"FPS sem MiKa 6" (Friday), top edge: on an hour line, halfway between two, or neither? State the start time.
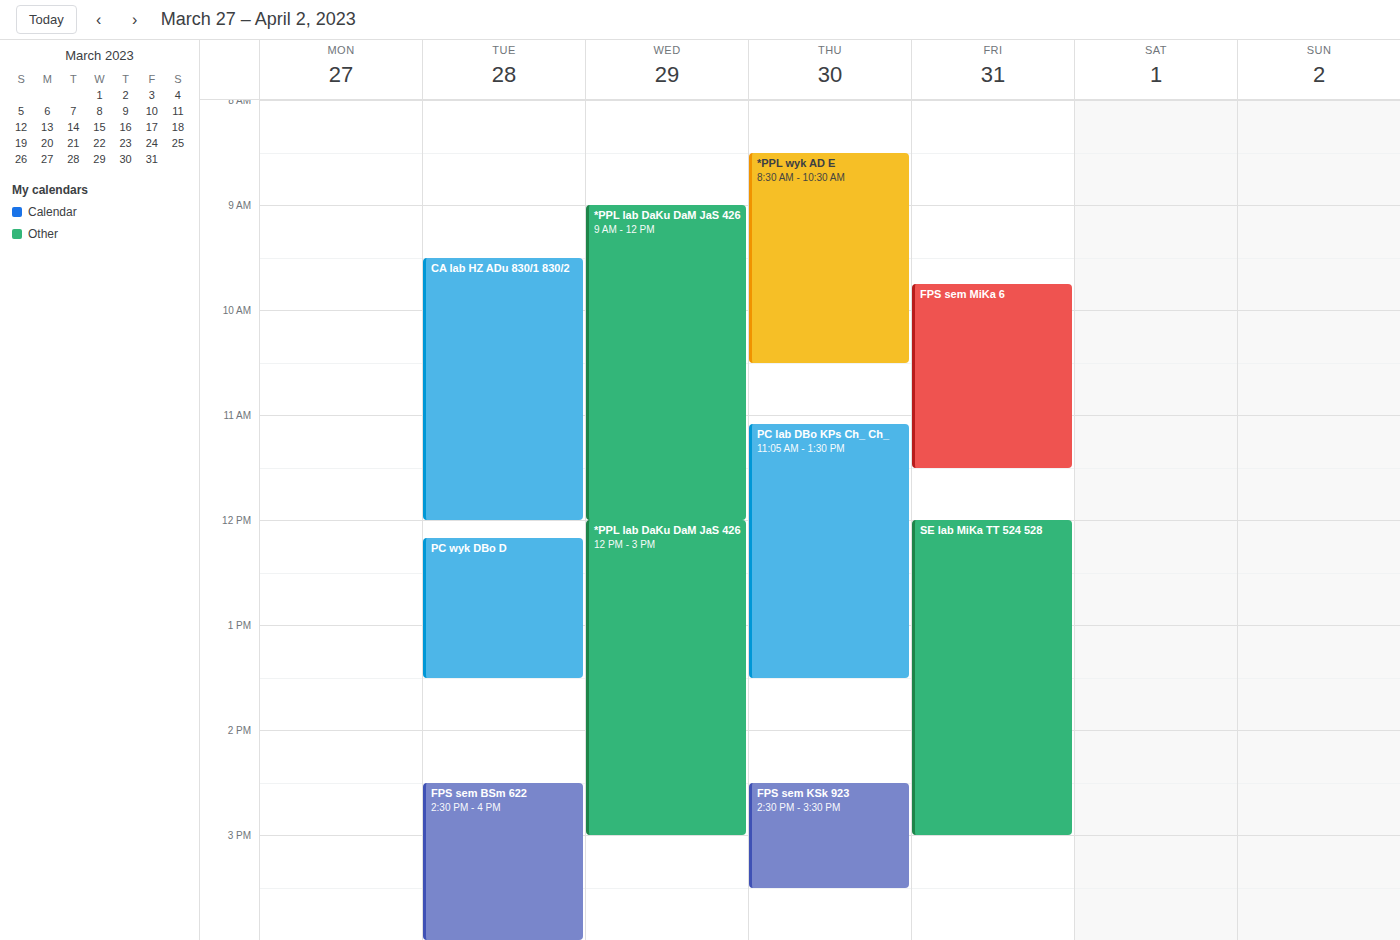
9:45 AM -- neither: three quarters of the way from the 9 AM line to the 10 AM line.